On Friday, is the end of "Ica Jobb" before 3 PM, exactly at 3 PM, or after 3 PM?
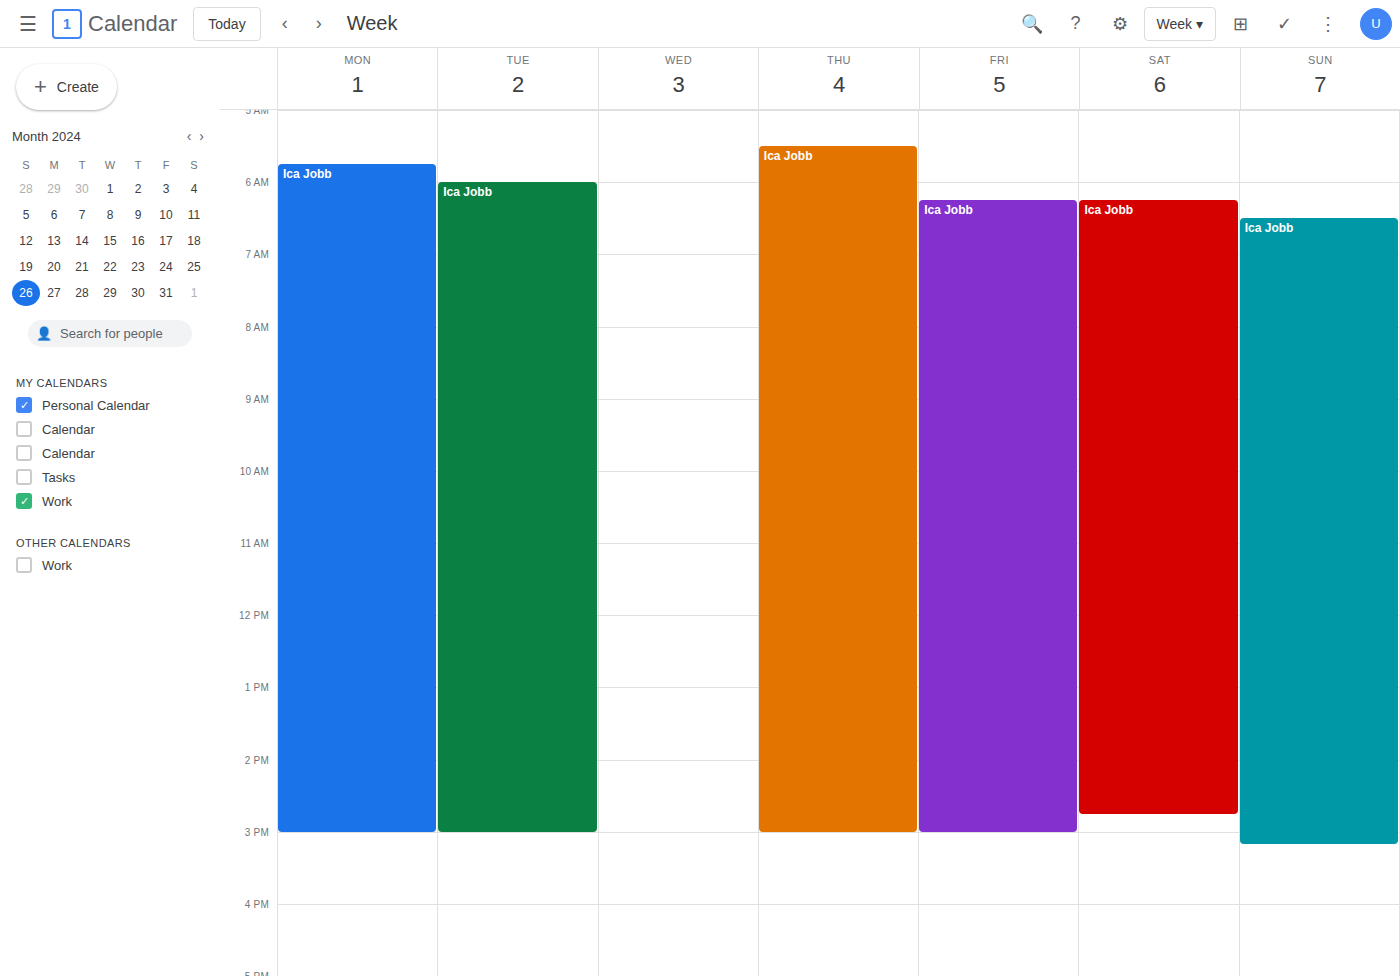
3:00 PM -- exactly at 3 PM, on the 3 PM line.